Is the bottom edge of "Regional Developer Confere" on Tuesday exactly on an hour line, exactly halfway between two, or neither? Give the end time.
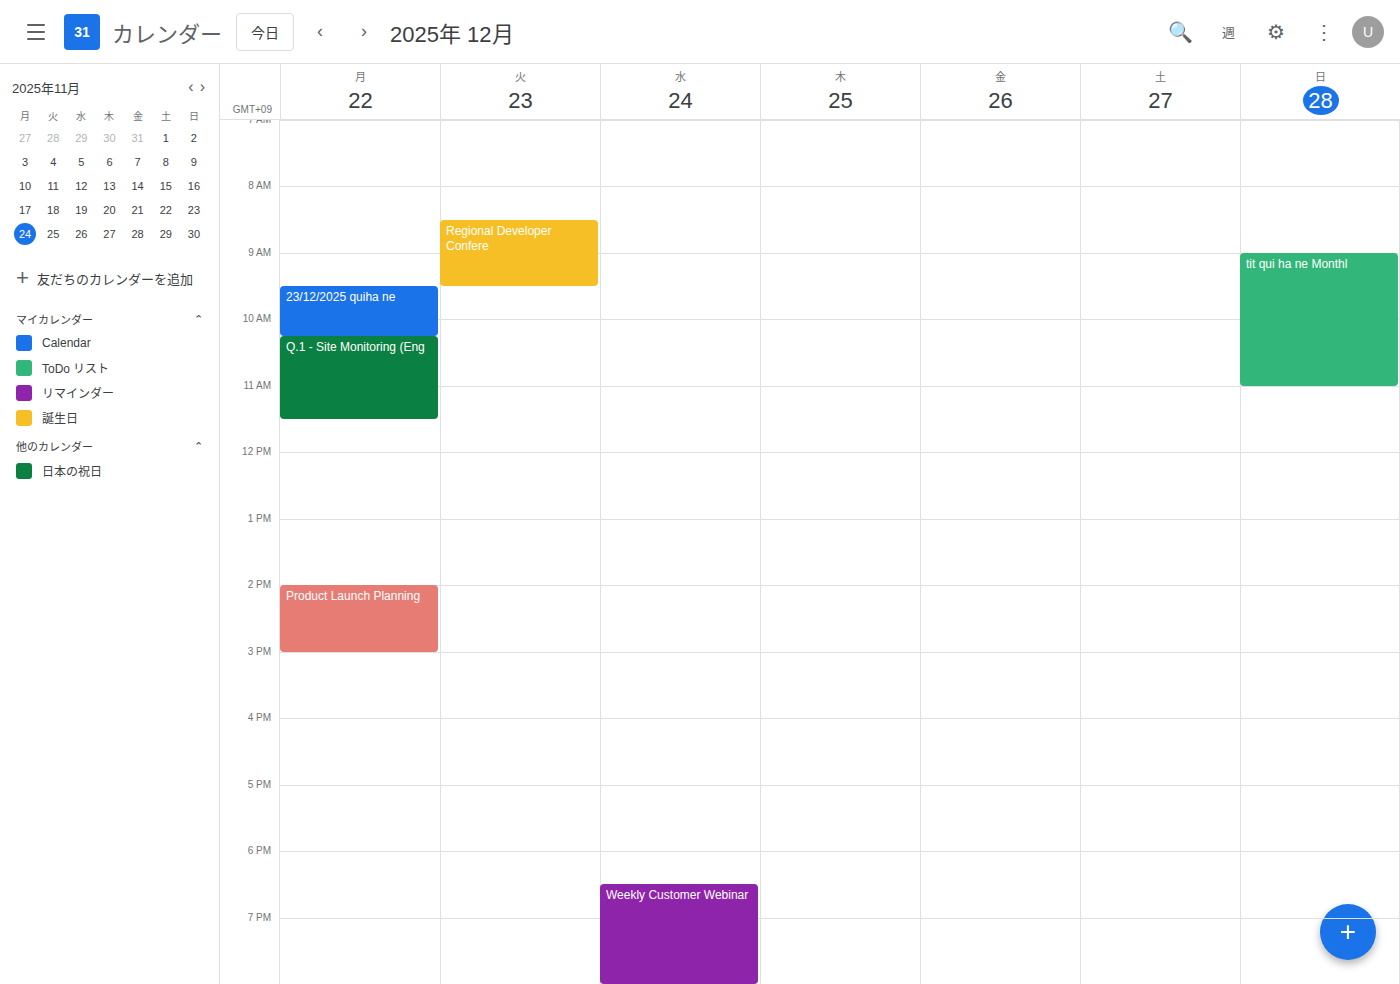
9:30 AM -- halfway between the 9 AM and 10 AM lines.